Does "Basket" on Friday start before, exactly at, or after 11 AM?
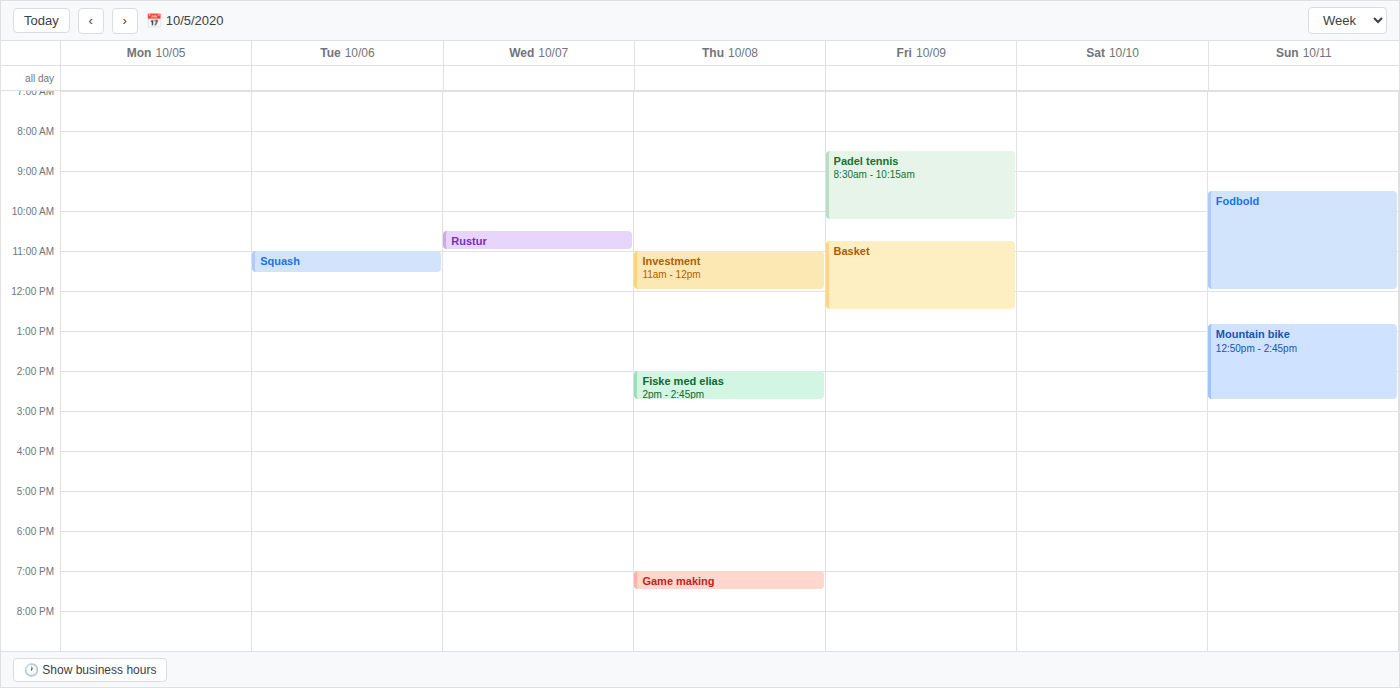
10:45 AM -- before 11 AM, 15 minutes above the 11 AM line.